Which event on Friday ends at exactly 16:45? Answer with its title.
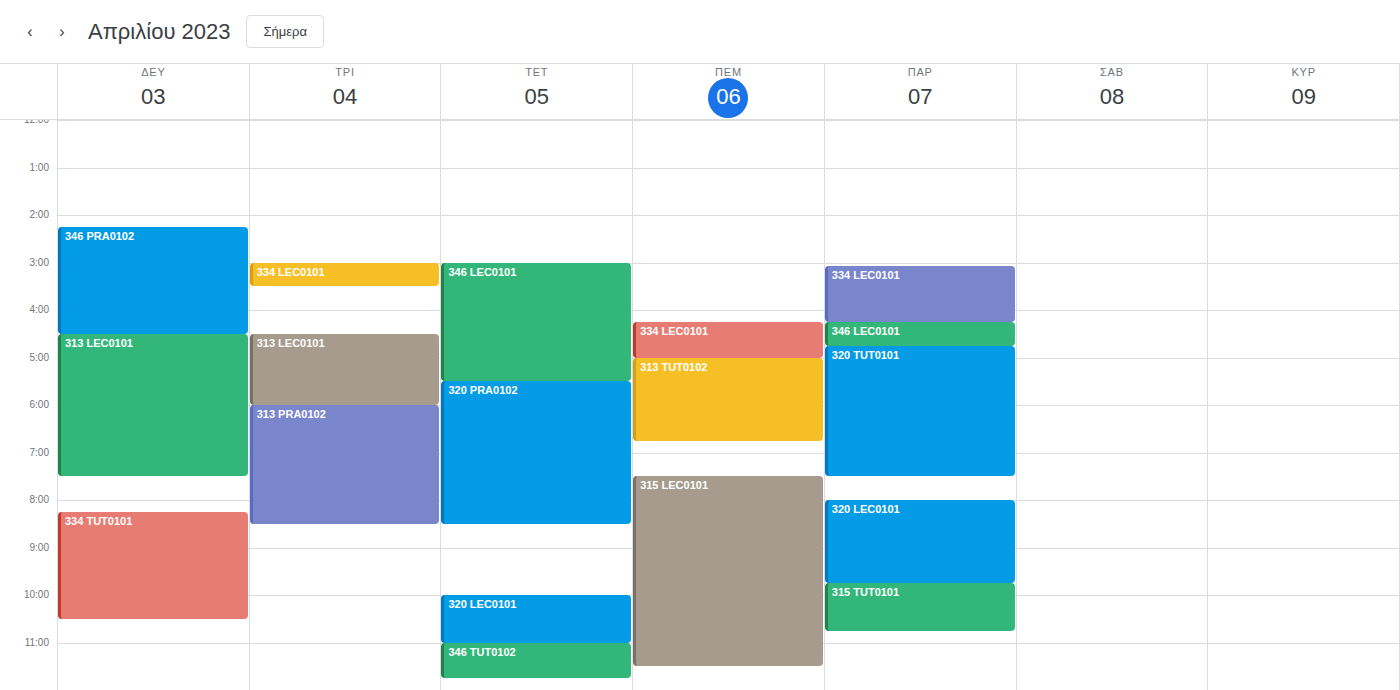
"346 LEC0101"